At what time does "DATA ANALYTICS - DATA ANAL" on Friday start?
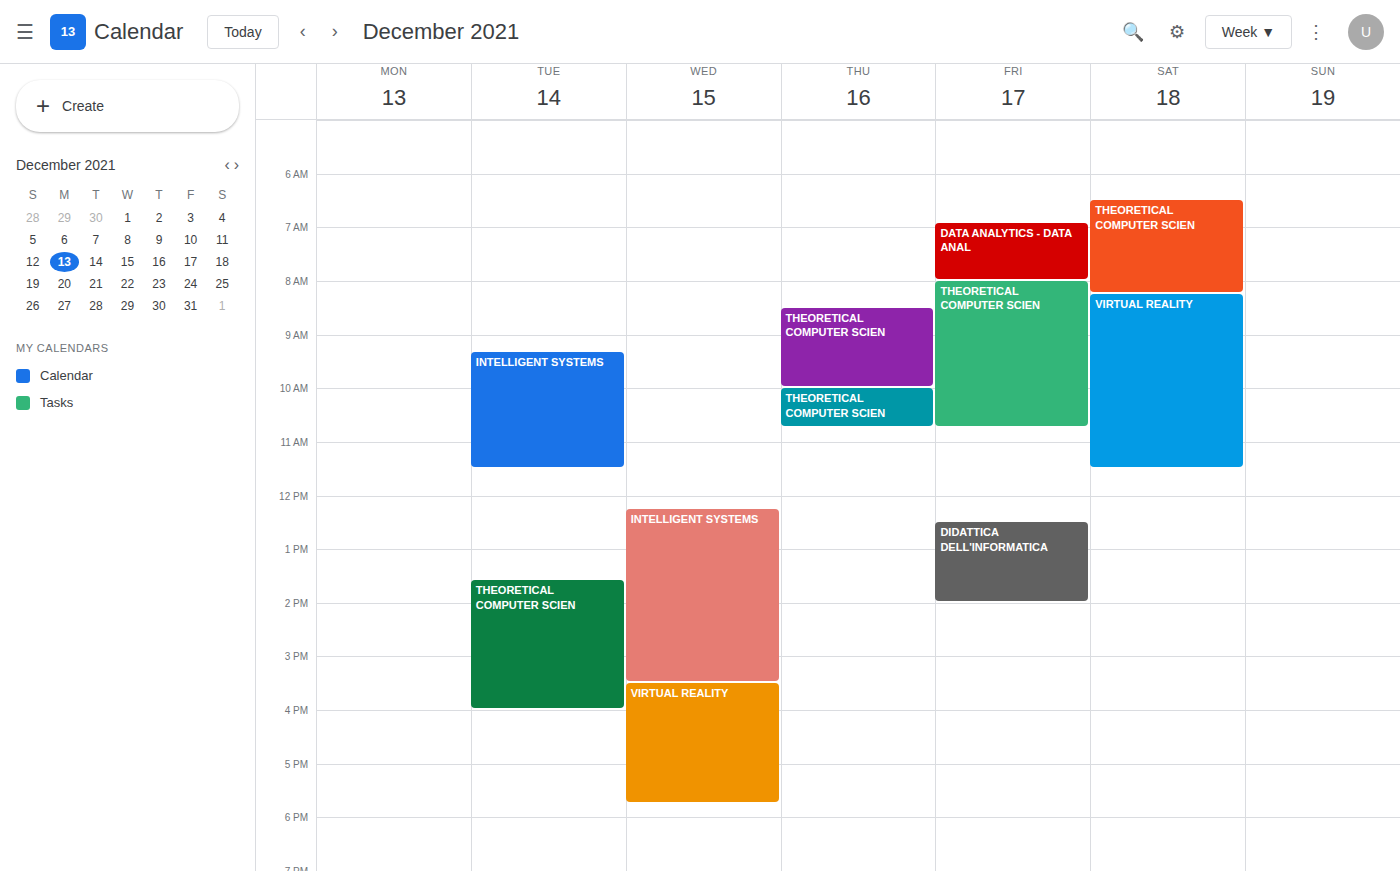
6:55 AM